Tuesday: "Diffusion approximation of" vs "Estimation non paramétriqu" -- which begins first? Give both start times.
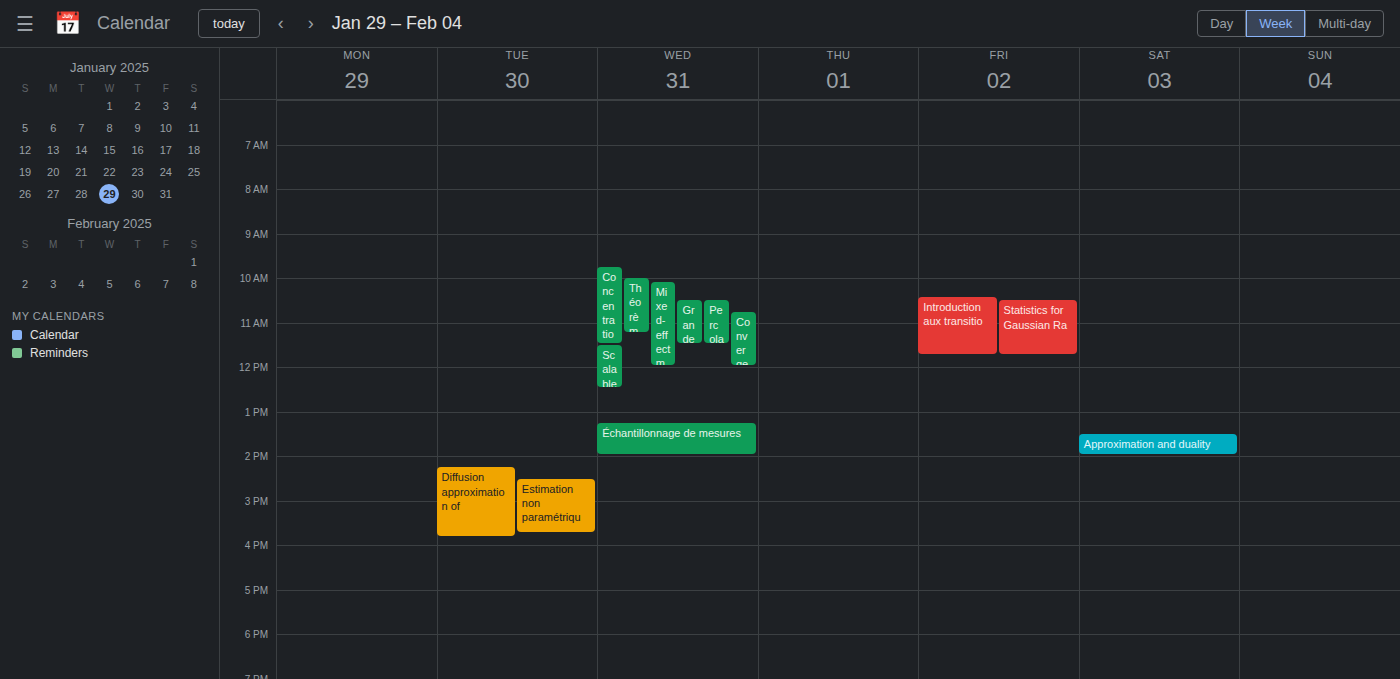
"Diffusion approximation of" 2:15 PM; "Estimation non paramétriqu" 2:30 PM.